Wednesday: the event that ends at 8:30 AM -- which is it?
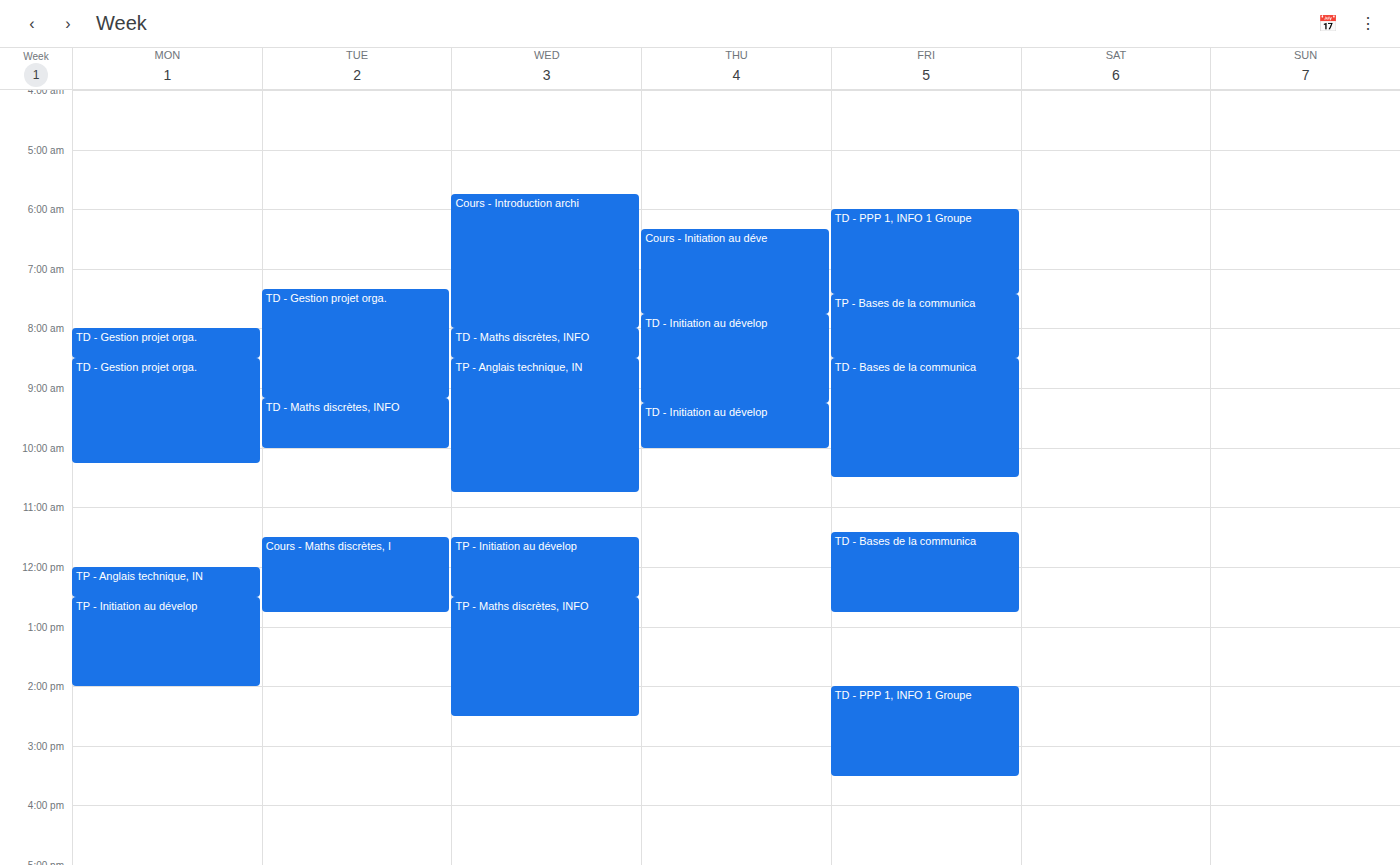
"TD - Maths discrètes, INFO"